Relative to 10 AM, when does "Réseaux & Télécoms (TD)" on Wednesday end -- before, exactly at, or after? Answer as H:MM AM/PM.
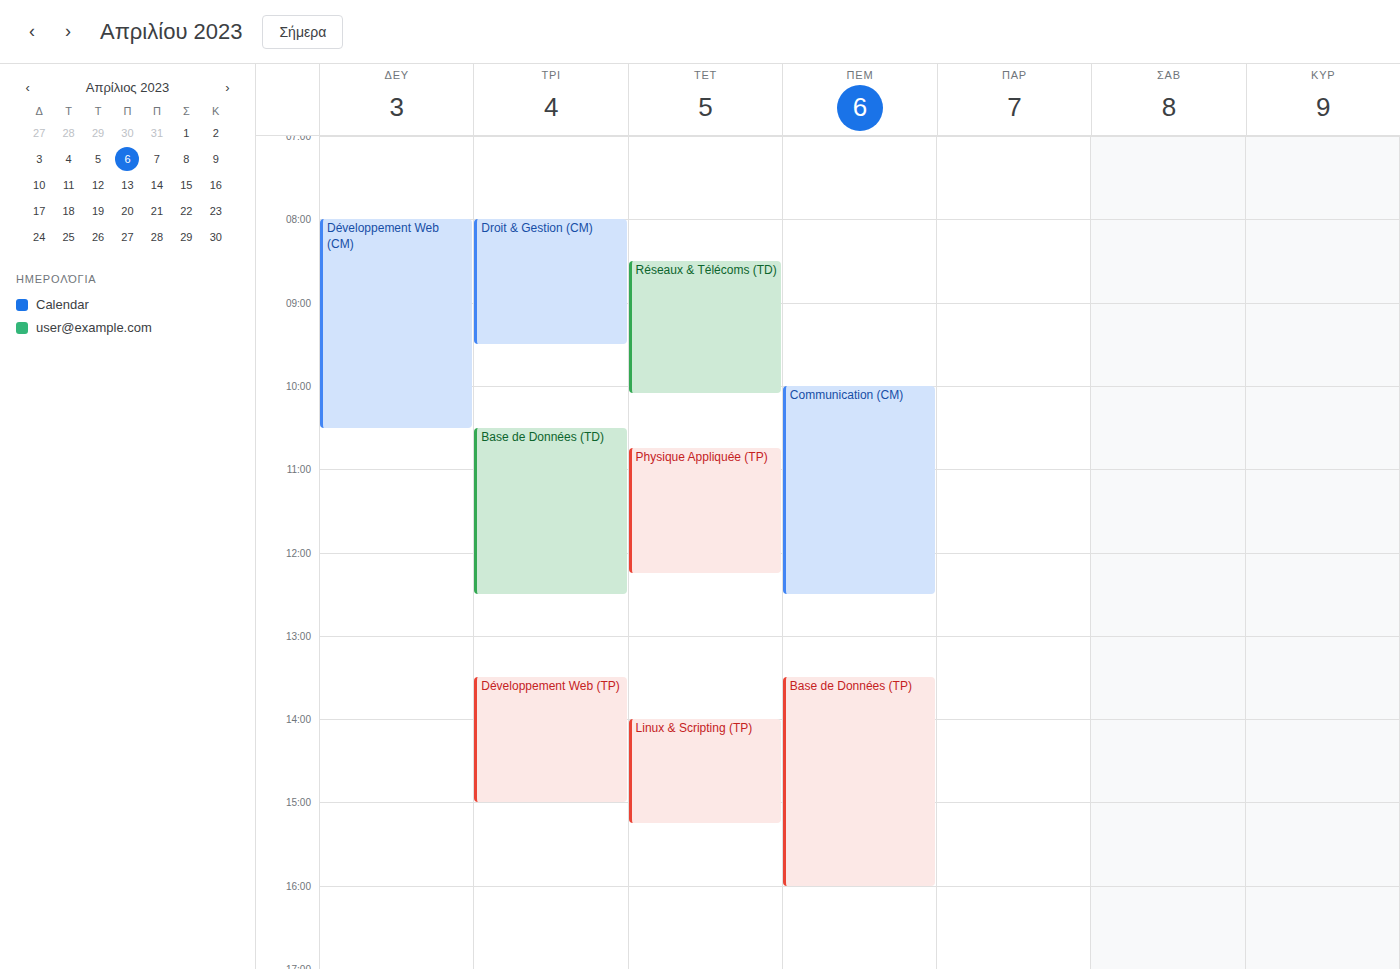
10:05 AM -- after 10 AM, 5 minutes below the 10 AM line.